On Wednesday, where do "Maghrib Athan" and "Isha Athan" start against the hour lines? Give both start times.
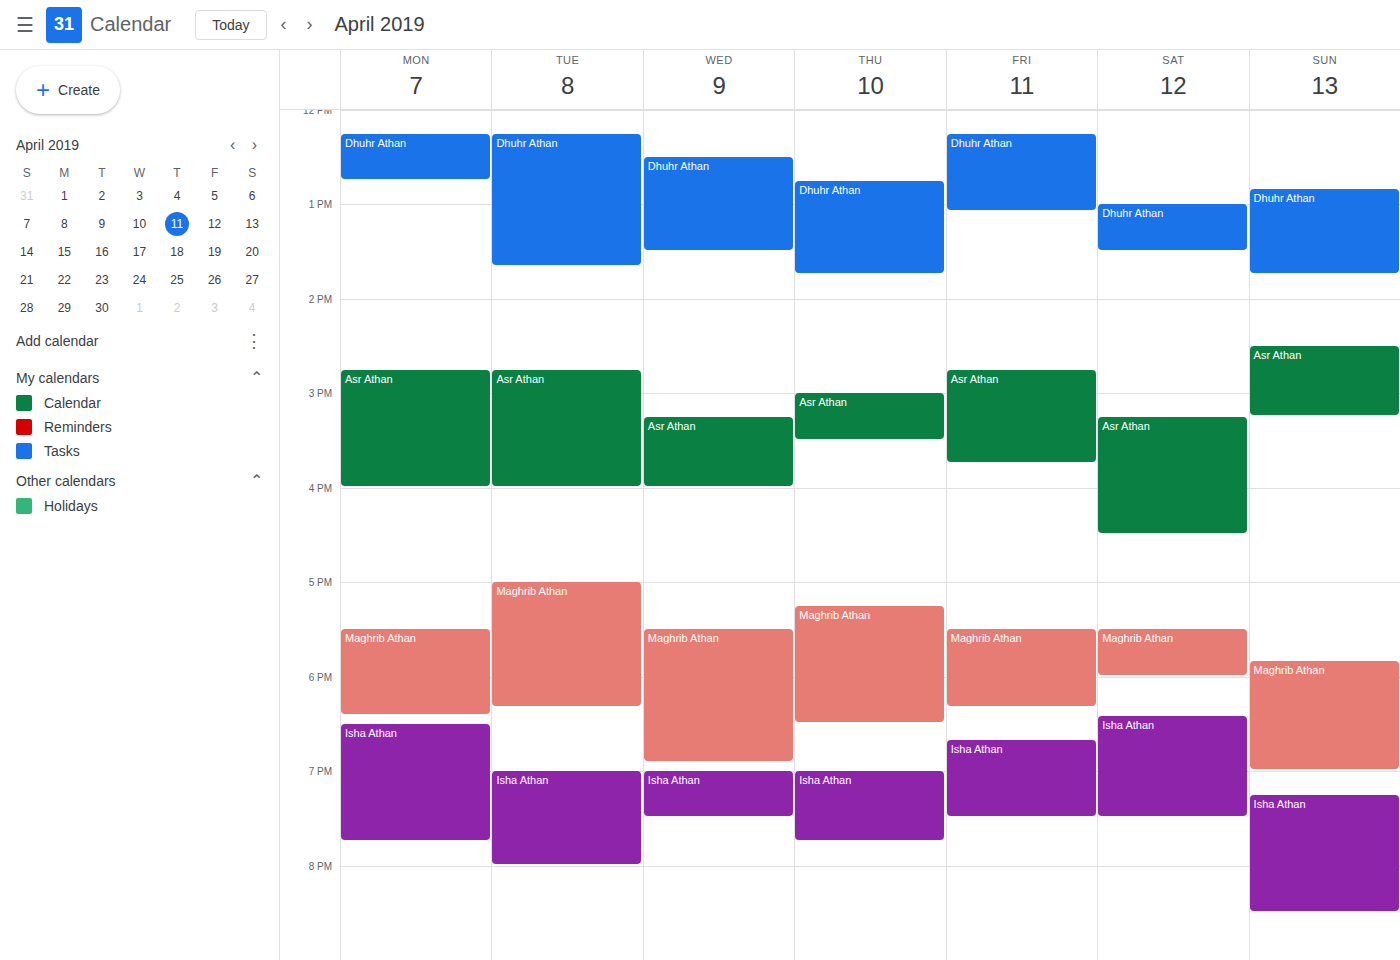
"Maghrib Athan": 5:30 PM, halfway between the 5 PM and 6 PM lines. "Isha Athan": 7:00 PM, exactly on the 7 PM line.